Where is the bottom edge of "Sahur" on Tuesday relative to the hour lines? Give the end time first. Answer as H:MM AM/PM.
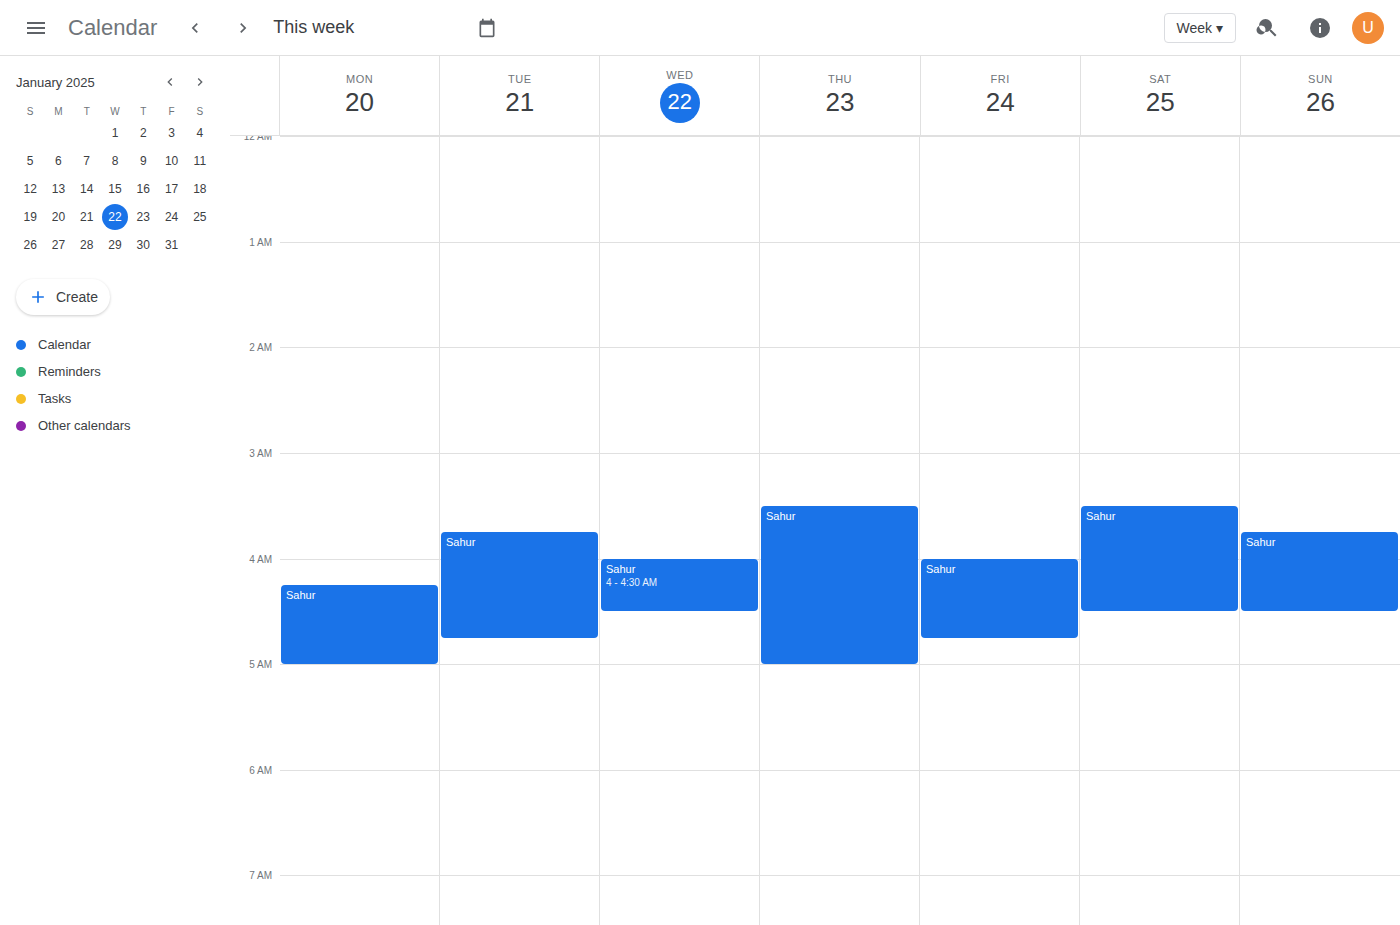
4:45 AM -- neither: three quarters of the way from the 4 AM line to the 5 AM line.